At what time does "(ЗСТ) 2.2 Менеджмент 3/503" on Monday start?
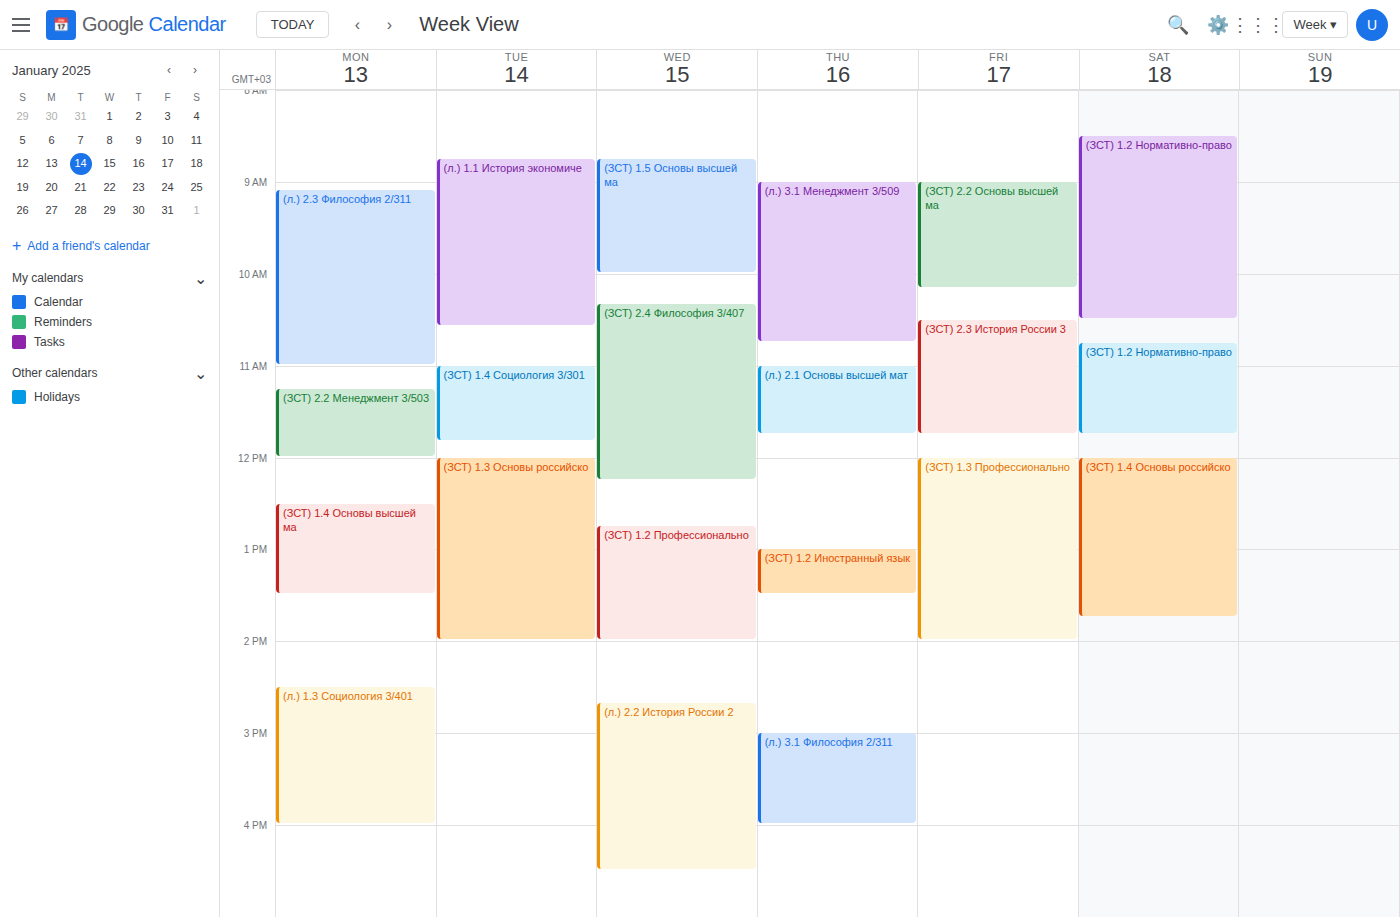
11:15 AM